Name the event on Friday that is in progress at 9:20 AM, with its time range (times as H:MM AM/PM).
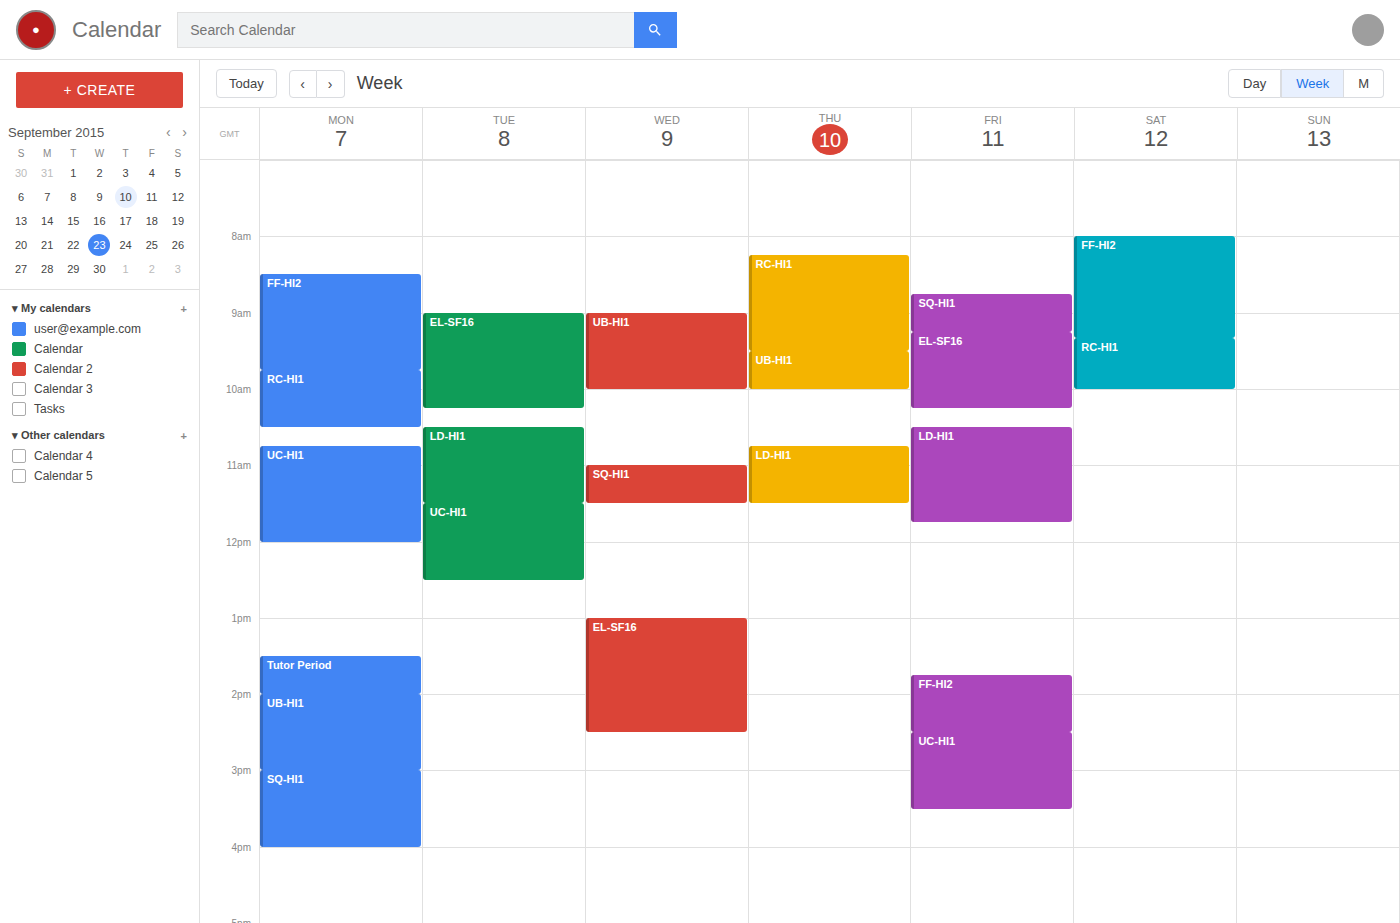
"EL-SF16", 9:15 AM to 10:15 AM